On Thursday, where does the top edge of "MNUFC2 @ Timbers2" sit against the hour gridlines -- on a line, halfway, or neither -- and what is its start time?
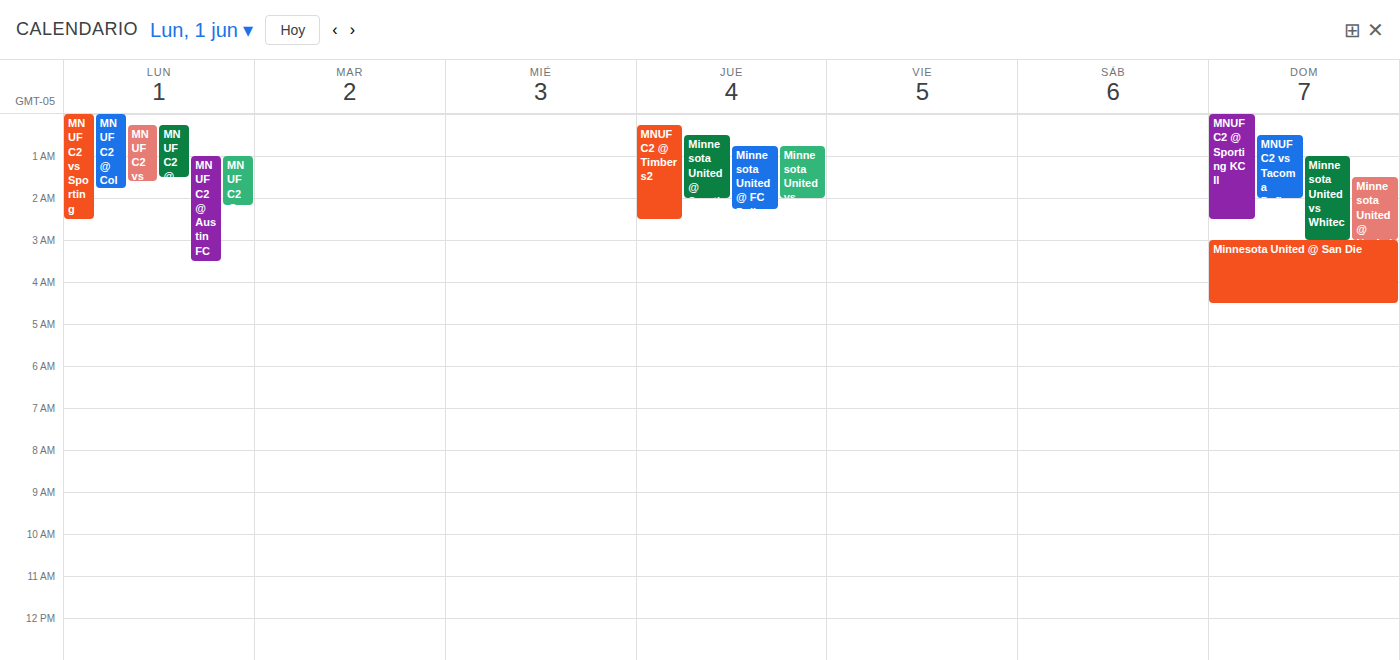
12:15 AM -- neither: a quarter of the way from the 12 AM line to the 1 AM line.